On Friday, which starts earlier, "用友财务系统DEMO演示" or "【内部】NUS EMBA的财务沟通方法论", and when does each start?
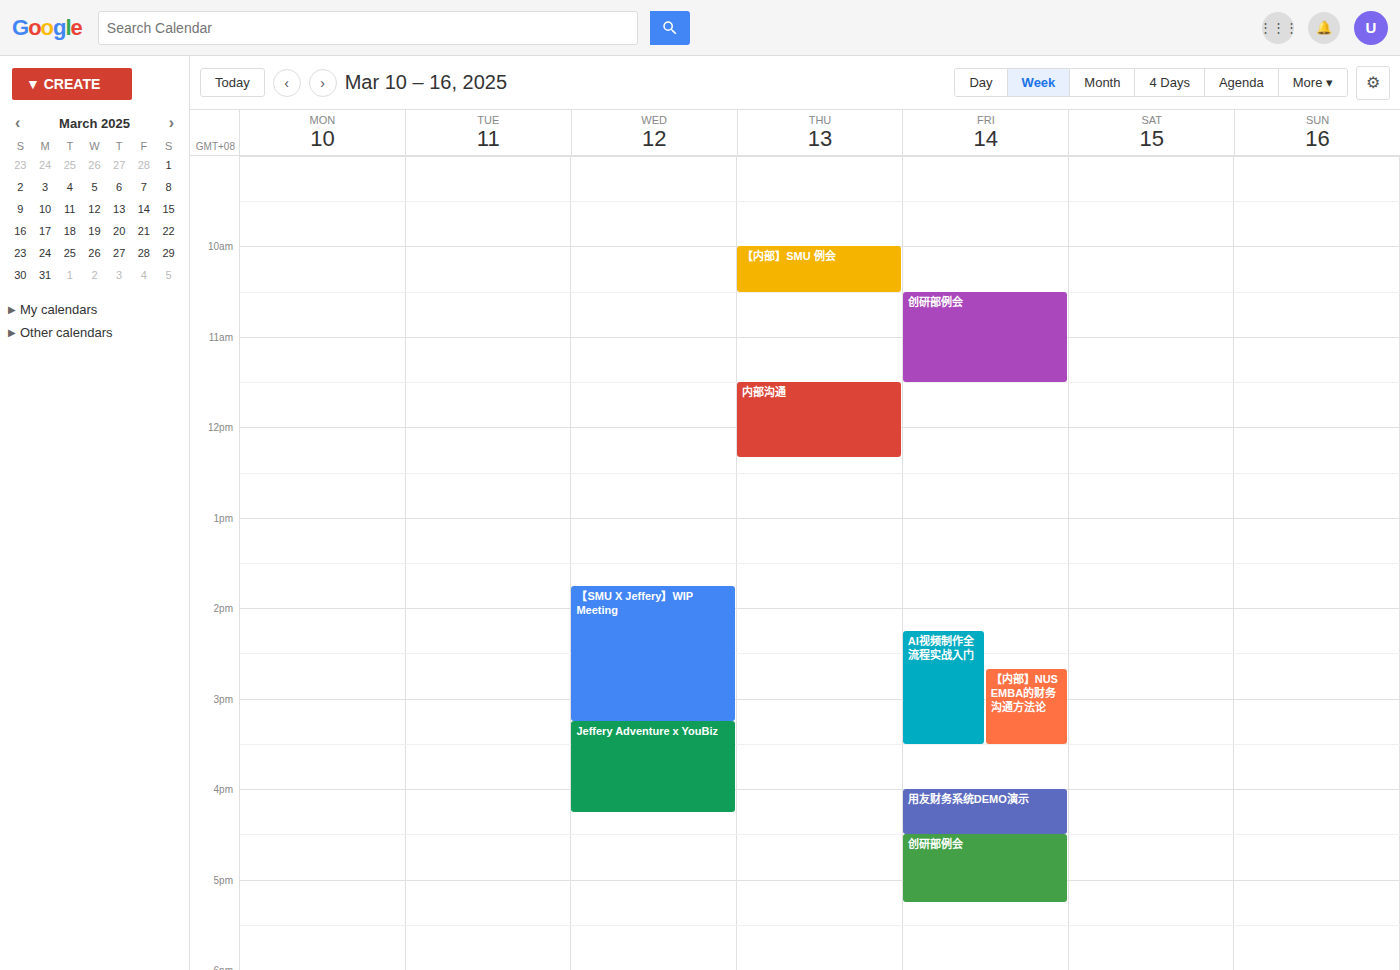
"【内部】NUS EMBA的财务沟通方法论" 2:40 PM; "用友财务系统DEMO演示" 4:00 PM.